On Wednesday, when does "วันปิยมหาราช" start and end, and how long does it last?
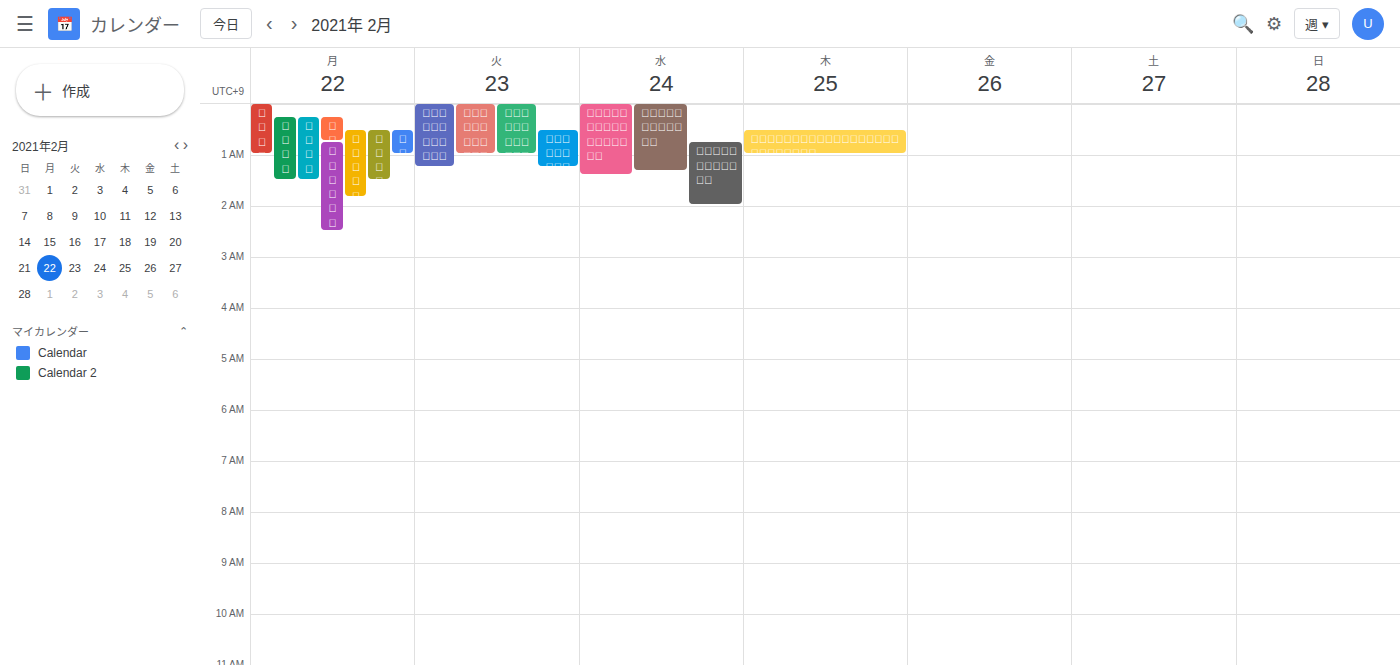
00:45 to 02:00, 1 hour 15 minutes